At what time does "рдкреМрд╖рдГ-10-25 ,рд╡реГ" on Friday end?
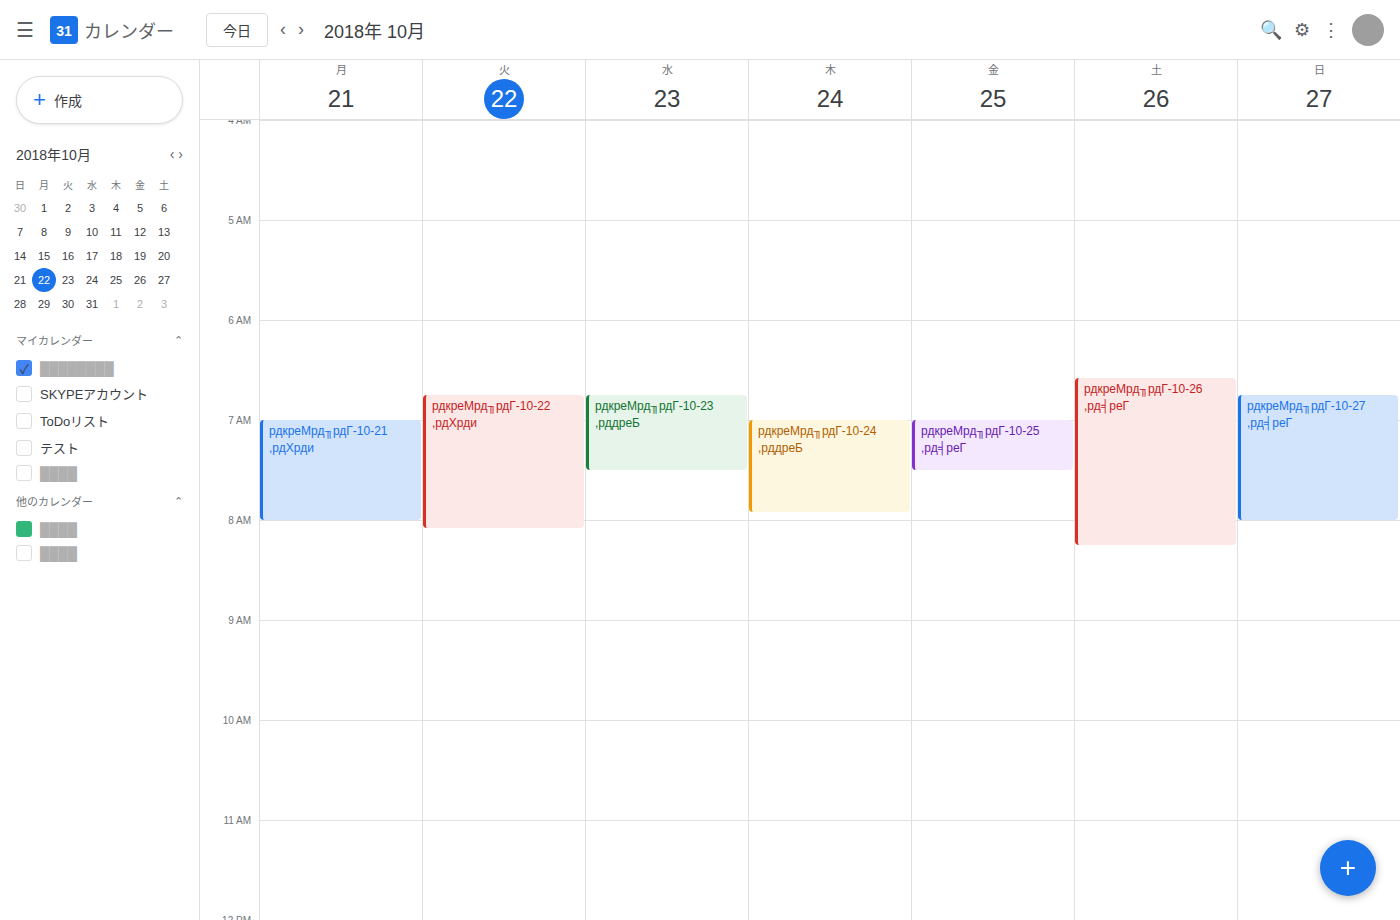
7:30 AM